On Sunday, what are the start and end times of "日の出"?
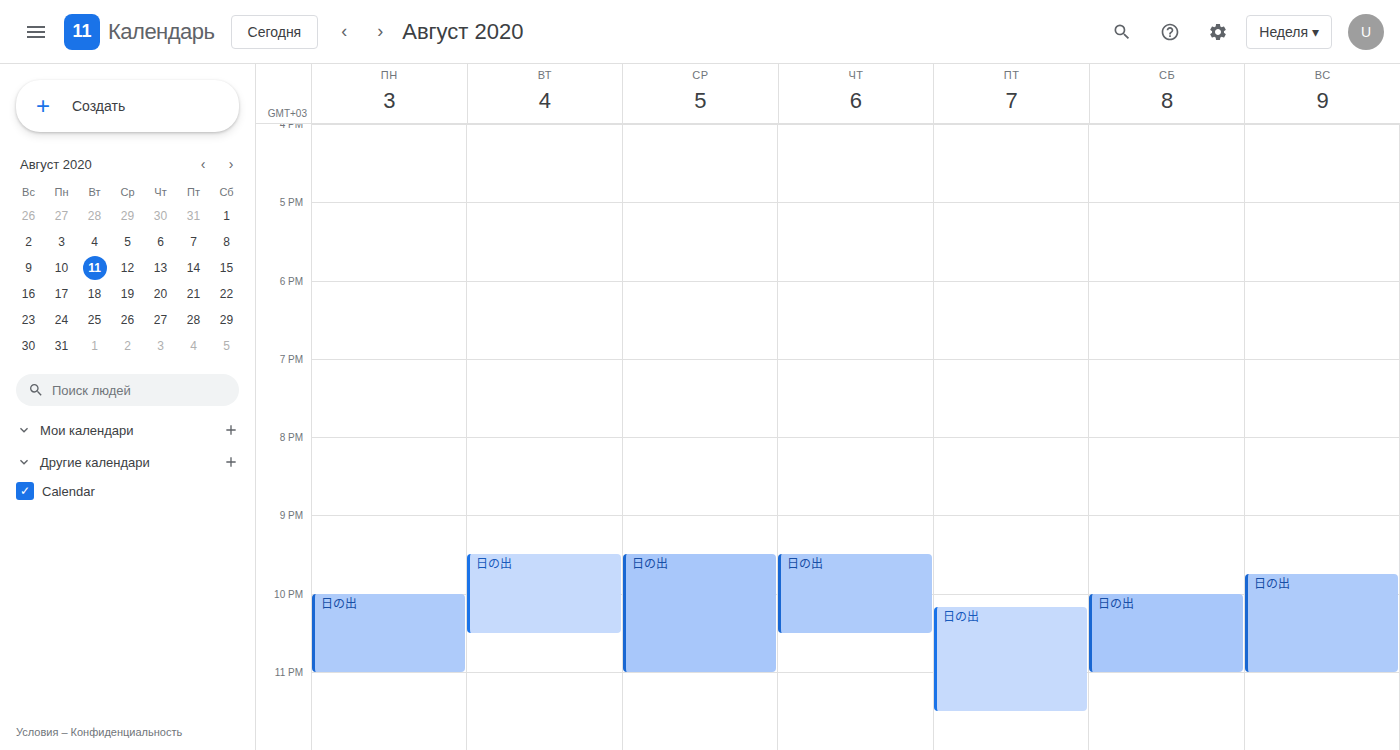
21:45 to 23:00